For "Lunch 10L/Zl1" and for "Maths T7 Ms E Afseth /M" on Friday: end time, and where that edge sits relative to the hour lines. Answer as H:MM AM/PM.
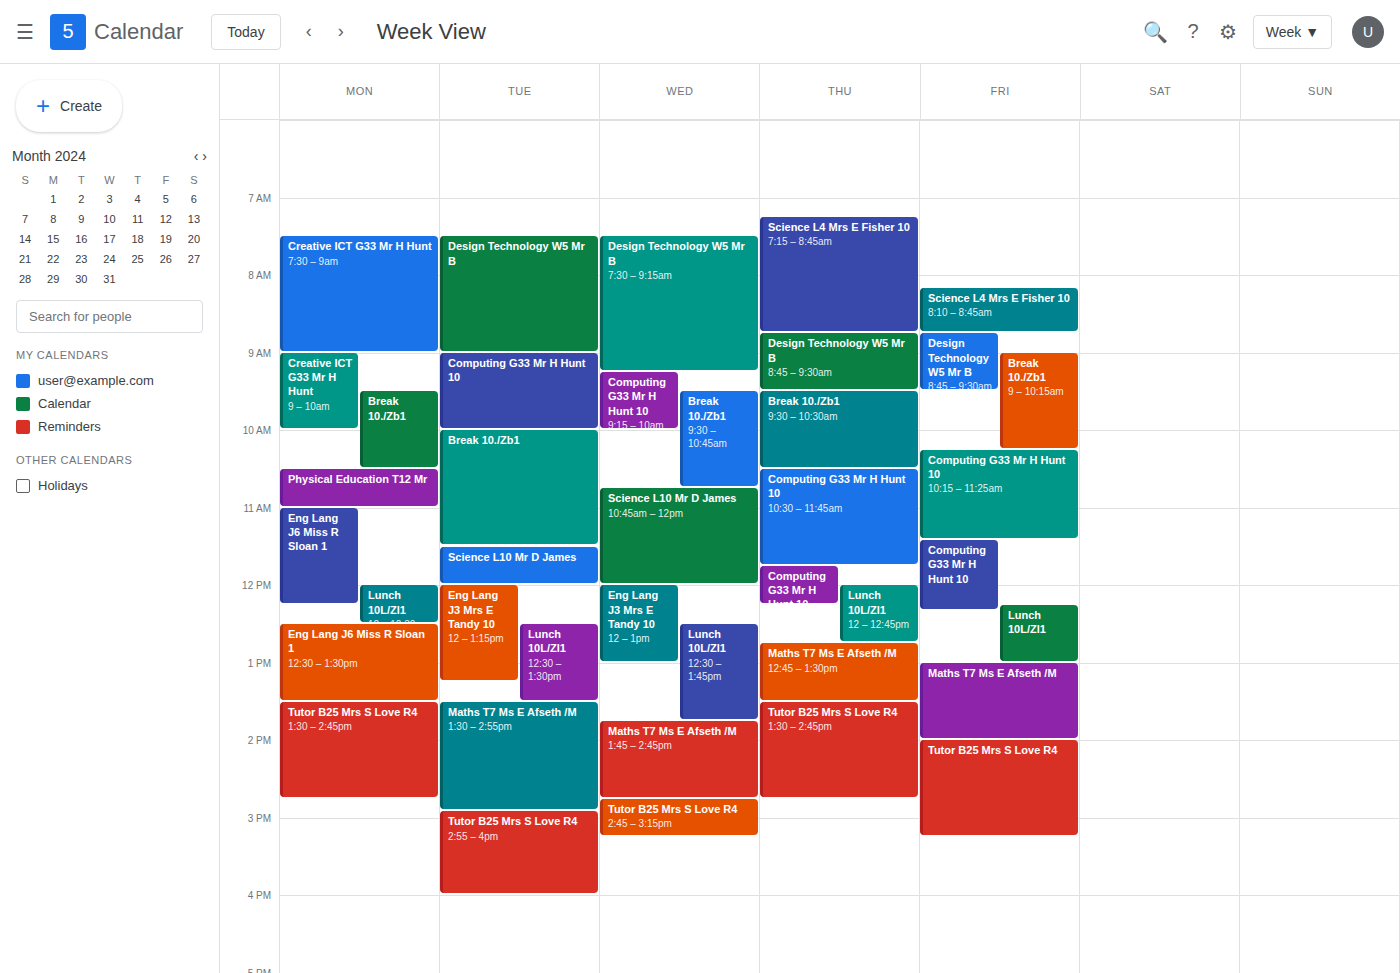
"Lunch 10L/Zl1": 1:00 PM, exactly on the 1 PM line. "Maths T7 Ms E Afseth /M": 2:00 PM, exactly on the 2 PM line.